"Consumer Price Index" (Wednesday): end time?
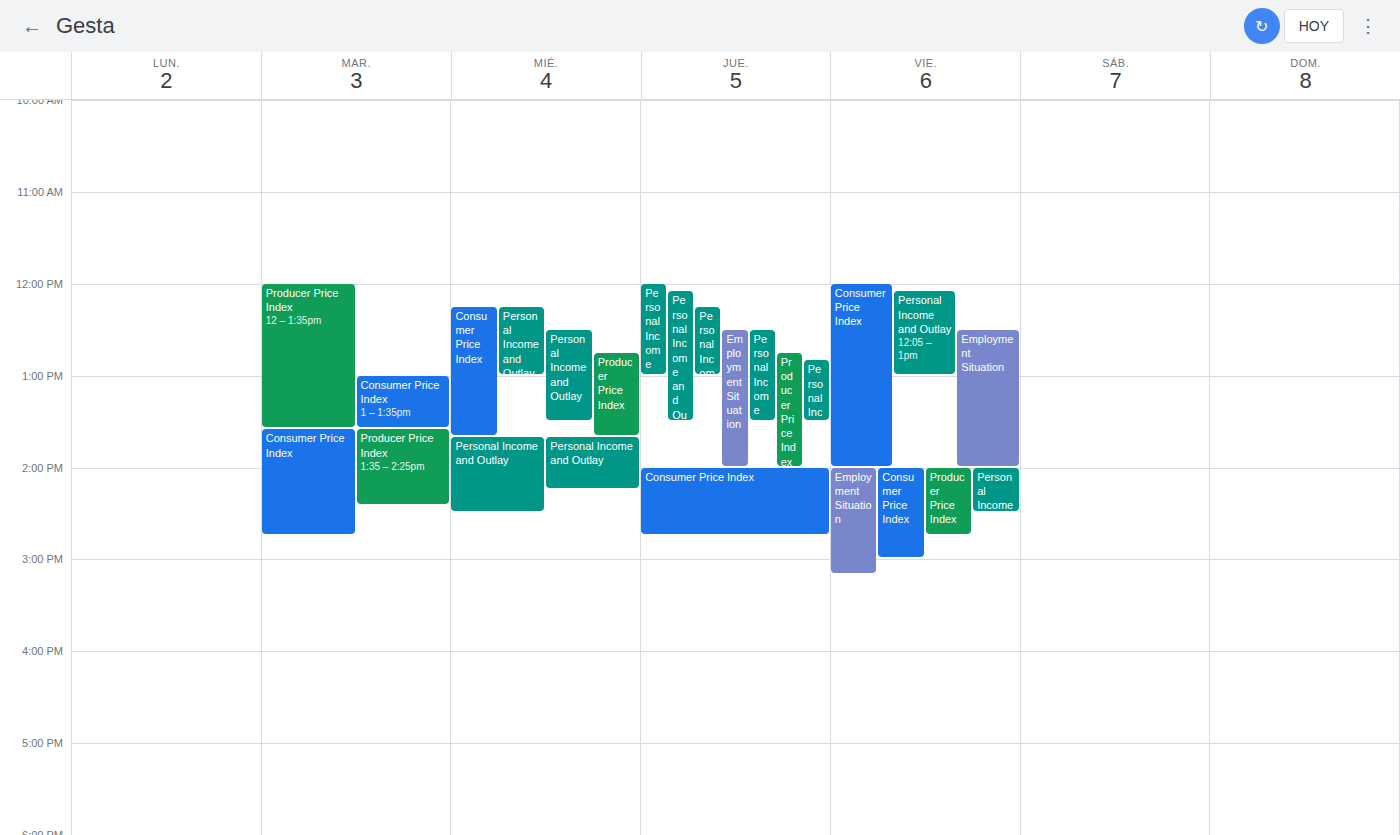
1:40 PM